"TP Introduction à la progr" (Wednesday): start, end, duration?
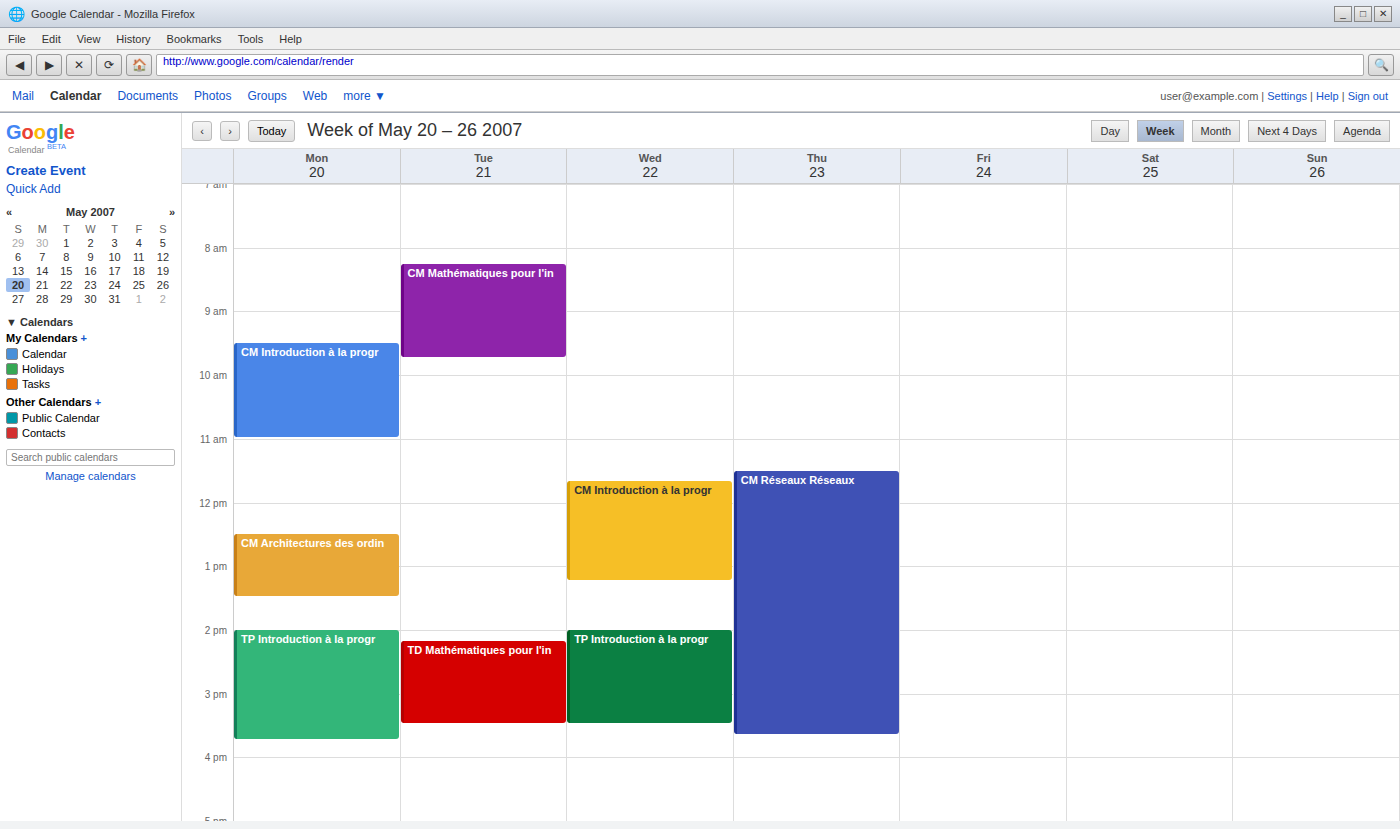
2:00 PM to 3:30 PM, 1 hour 30 minutes